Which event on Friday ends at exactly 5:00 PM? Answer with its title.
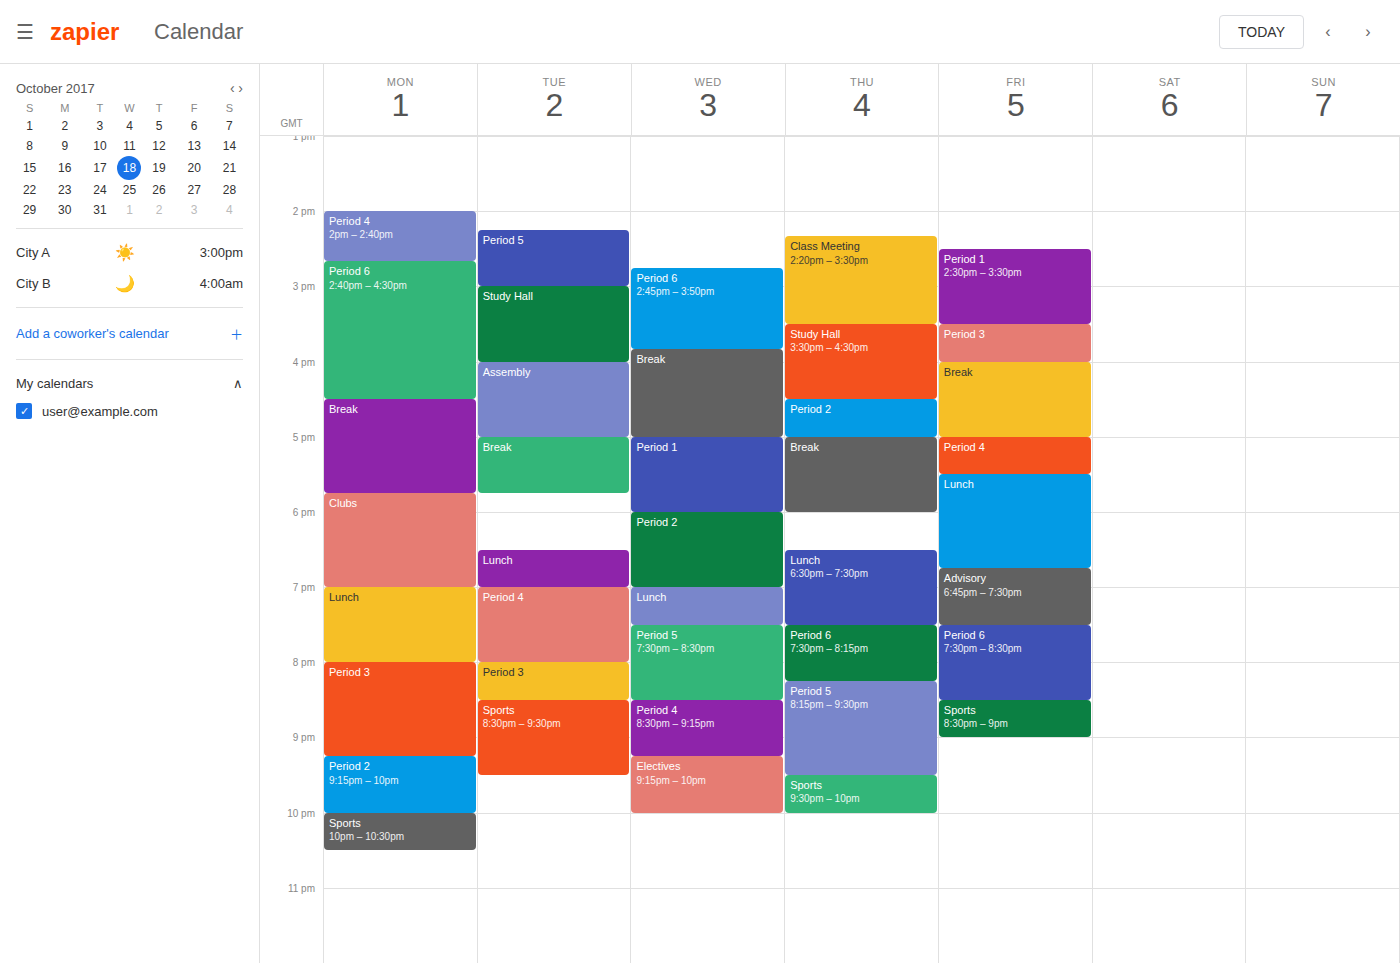
"Break"